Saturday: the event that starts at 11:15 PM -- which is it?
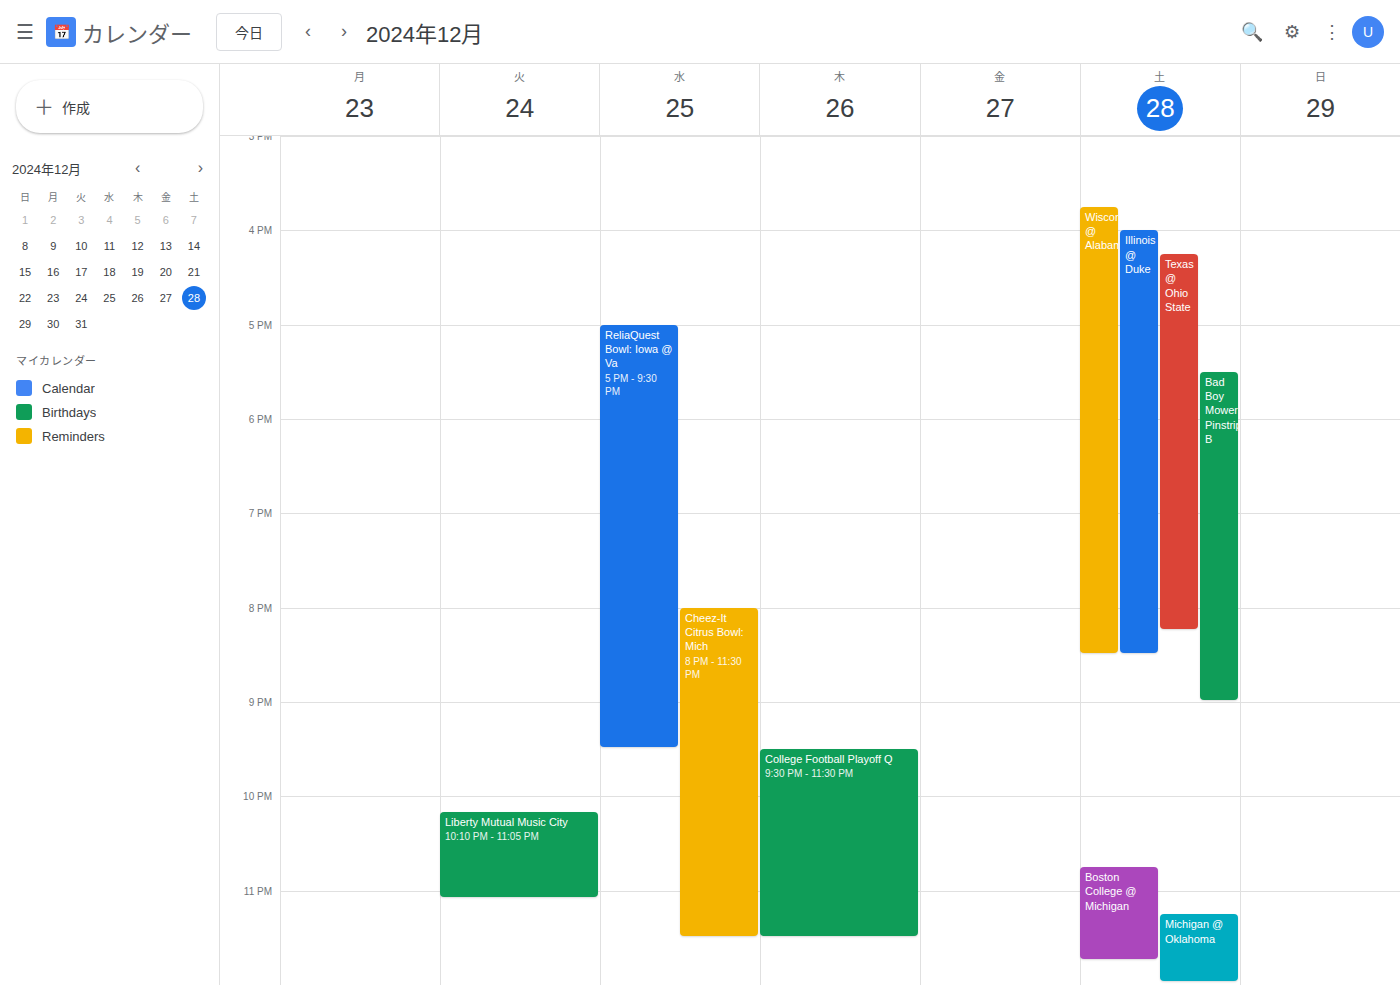
"Michigan @ Oklahoma"